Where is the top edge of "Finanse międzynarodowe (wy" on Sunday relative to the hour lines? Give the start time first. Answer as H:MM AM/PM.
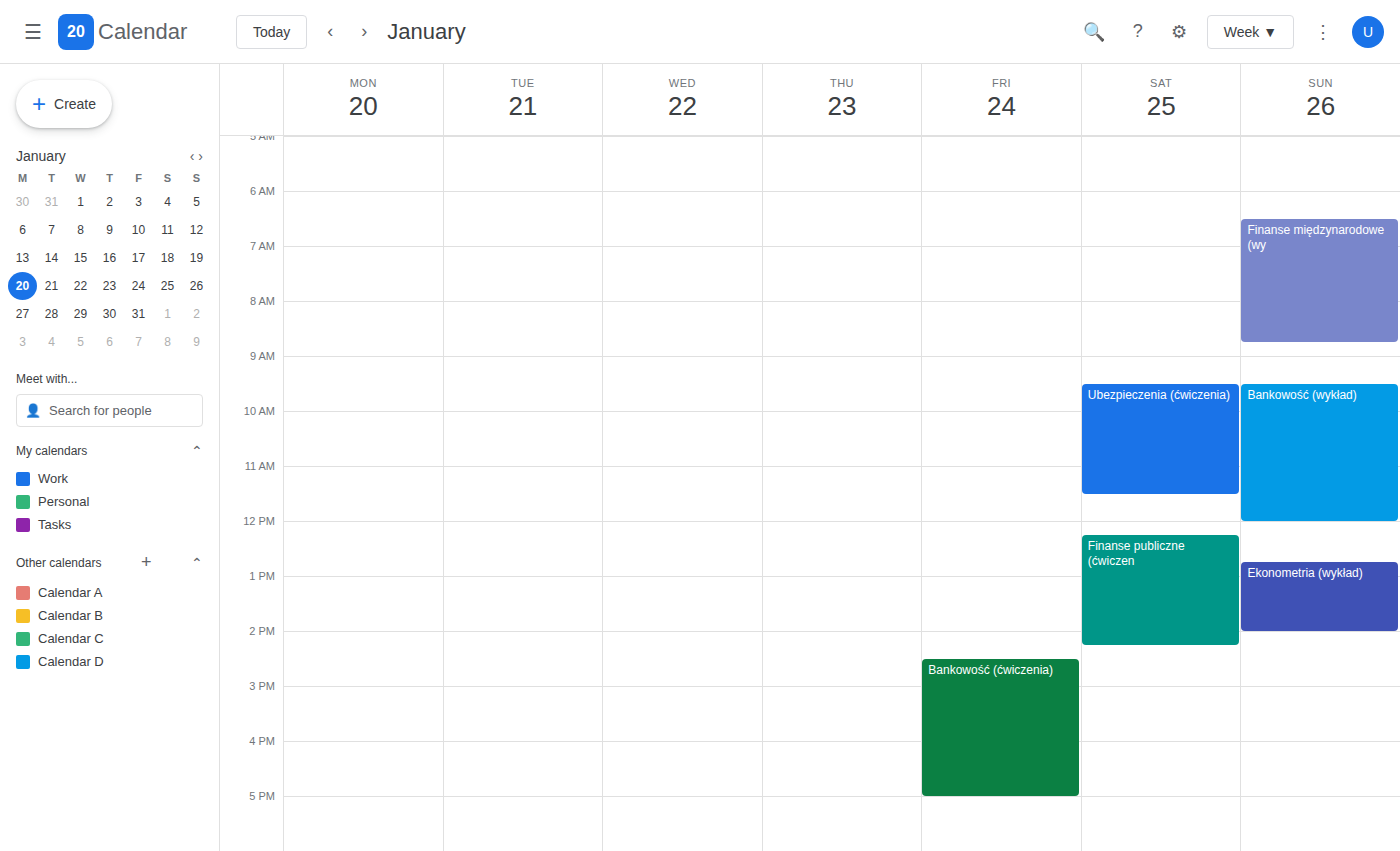
6:30 AM -- halfway between the 6 AM and 7 AM lines.